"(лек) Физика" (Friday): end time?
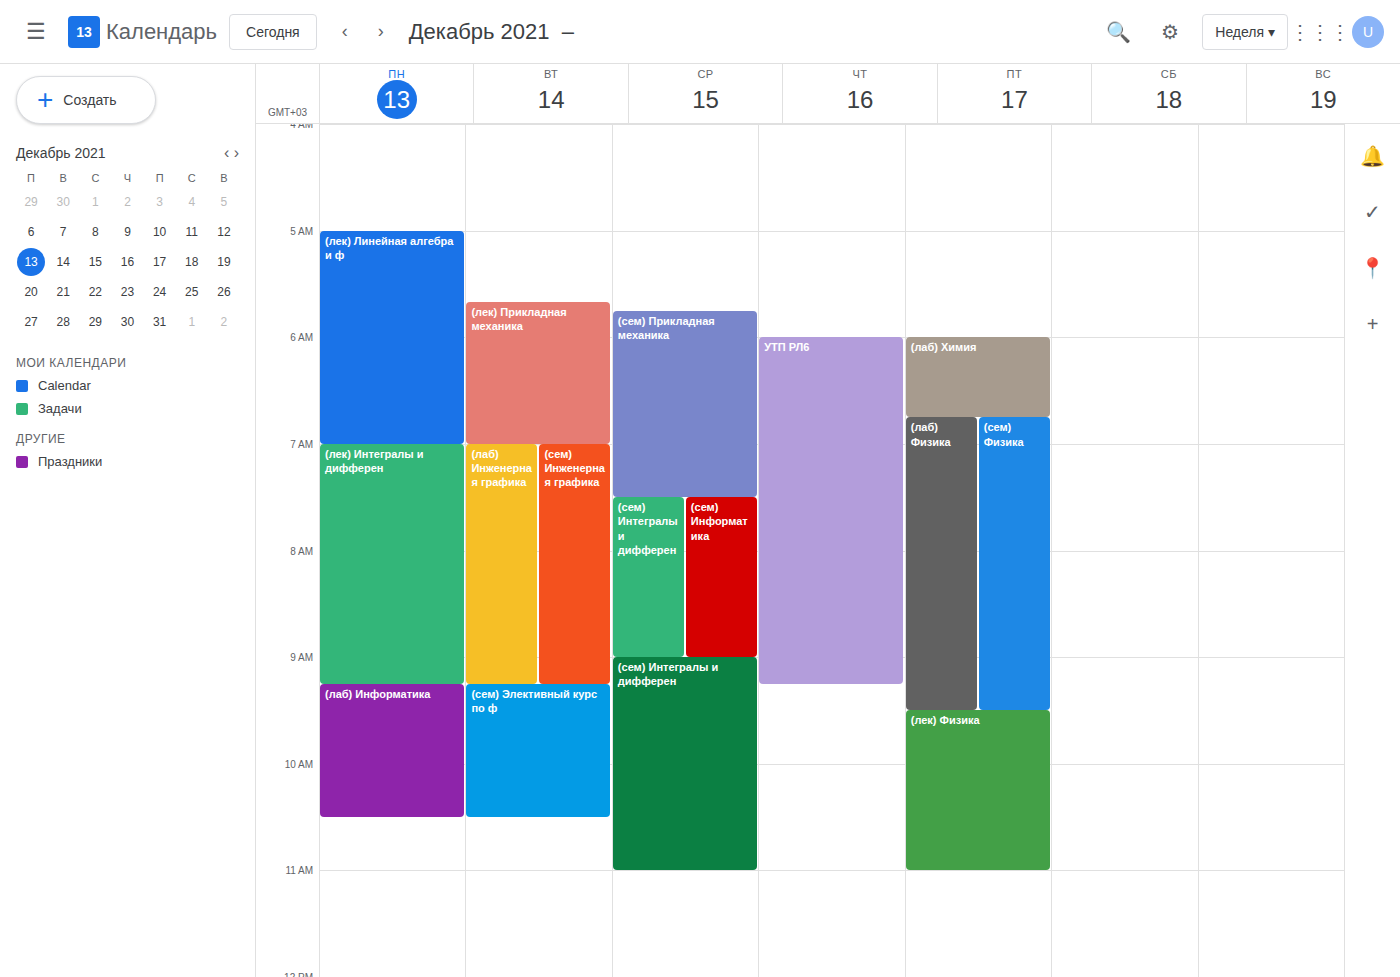
11:00 AM